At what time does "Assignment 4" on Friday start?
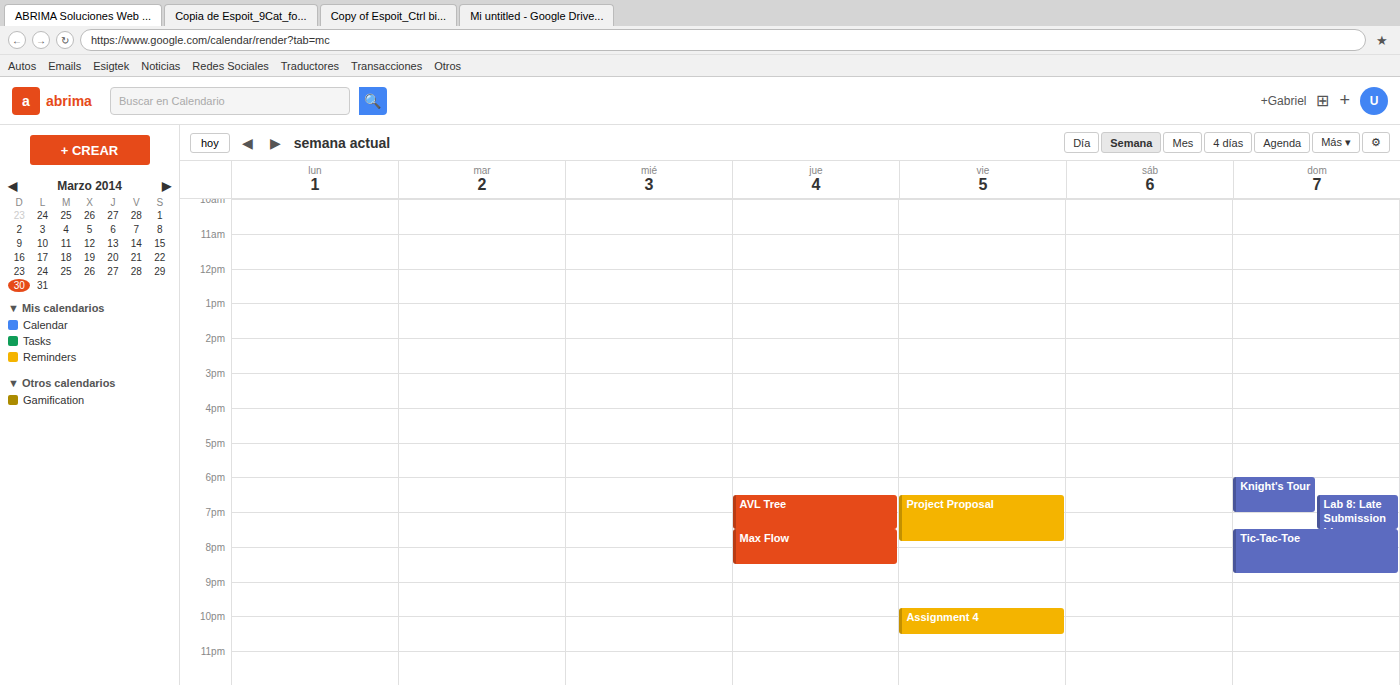
9:45 PM